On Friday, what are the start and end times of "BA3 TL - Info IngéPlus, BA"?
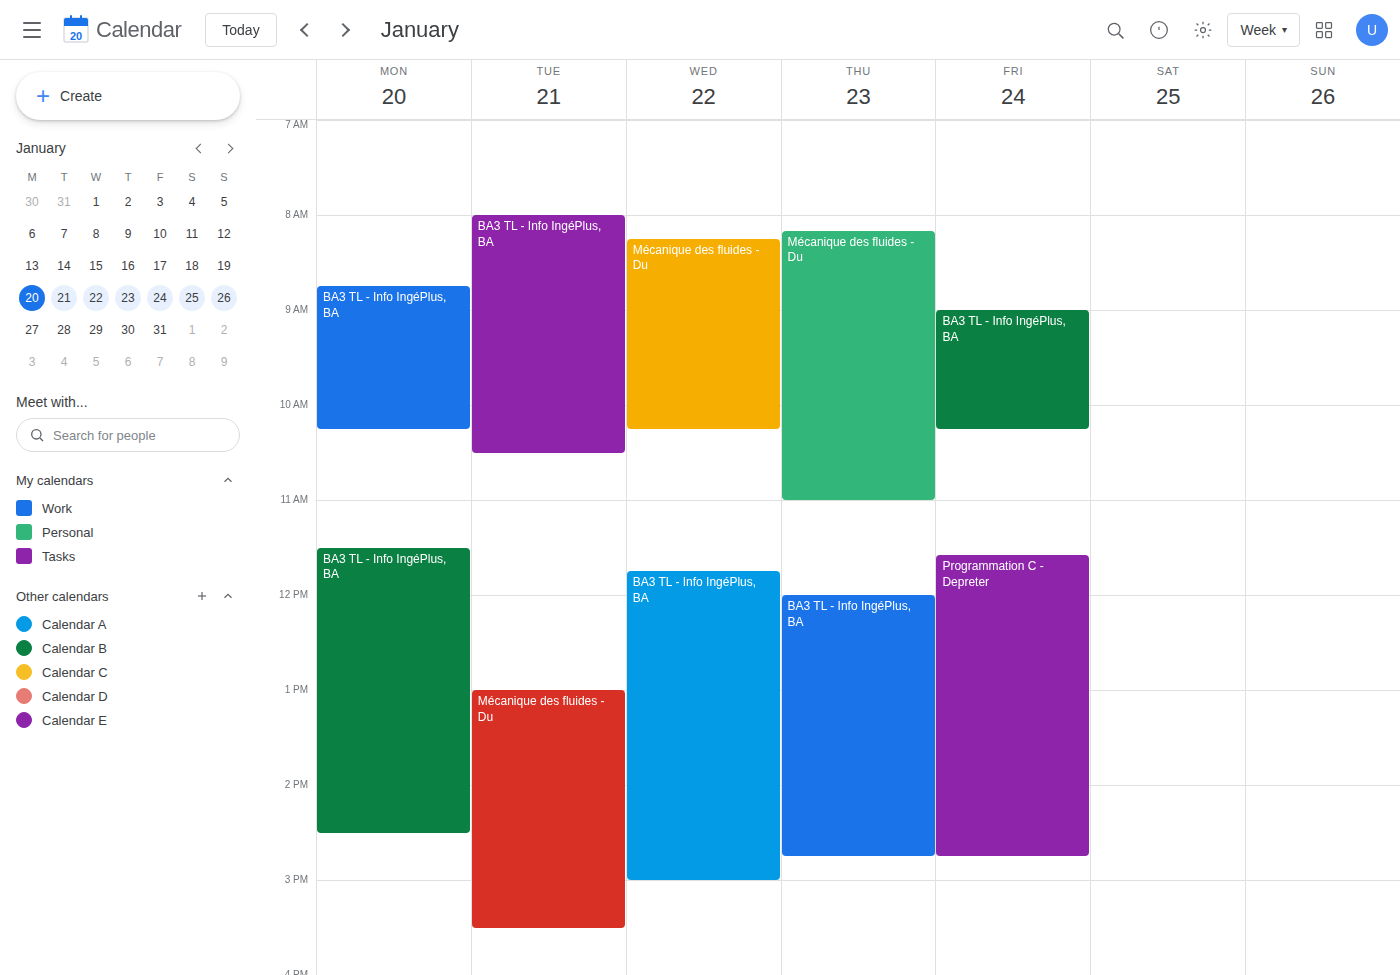
9:00 AM to 10:15 AM